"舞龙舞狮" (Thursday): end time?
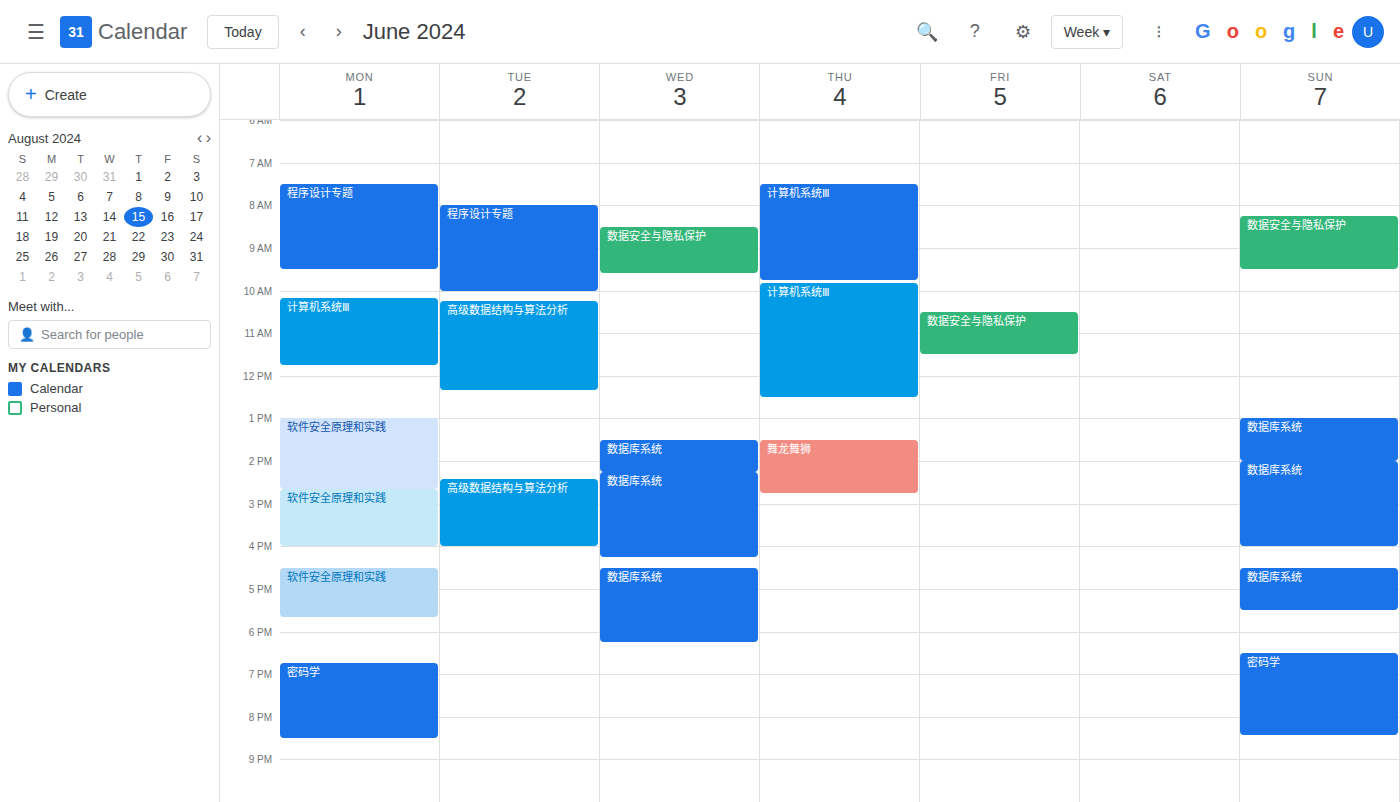
2:45 PM